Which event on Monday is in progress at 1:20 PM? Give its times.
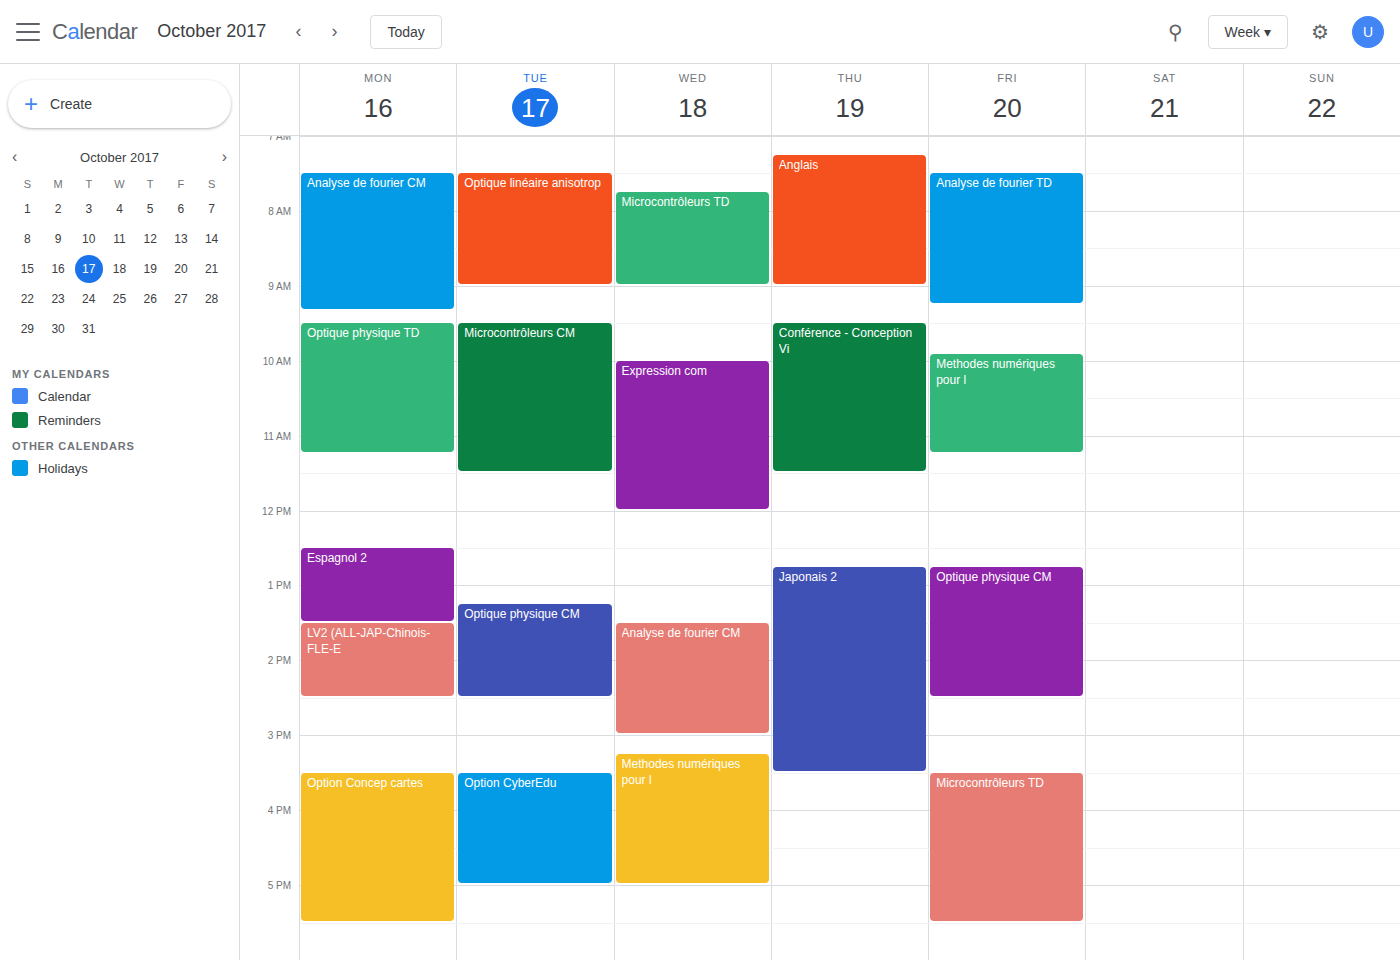
"Espagnol 2", 12:30 PM to 1:30 PM